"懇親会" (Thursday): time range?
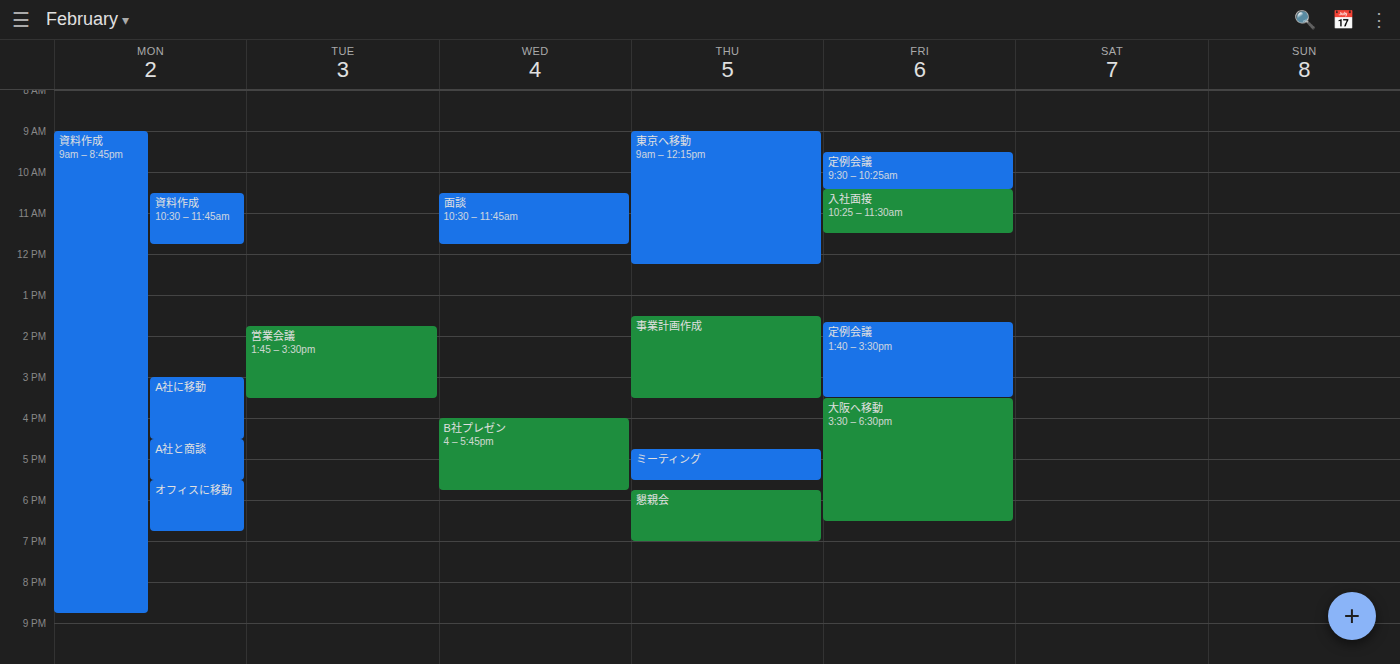
5:45 PM to 7:00 PM